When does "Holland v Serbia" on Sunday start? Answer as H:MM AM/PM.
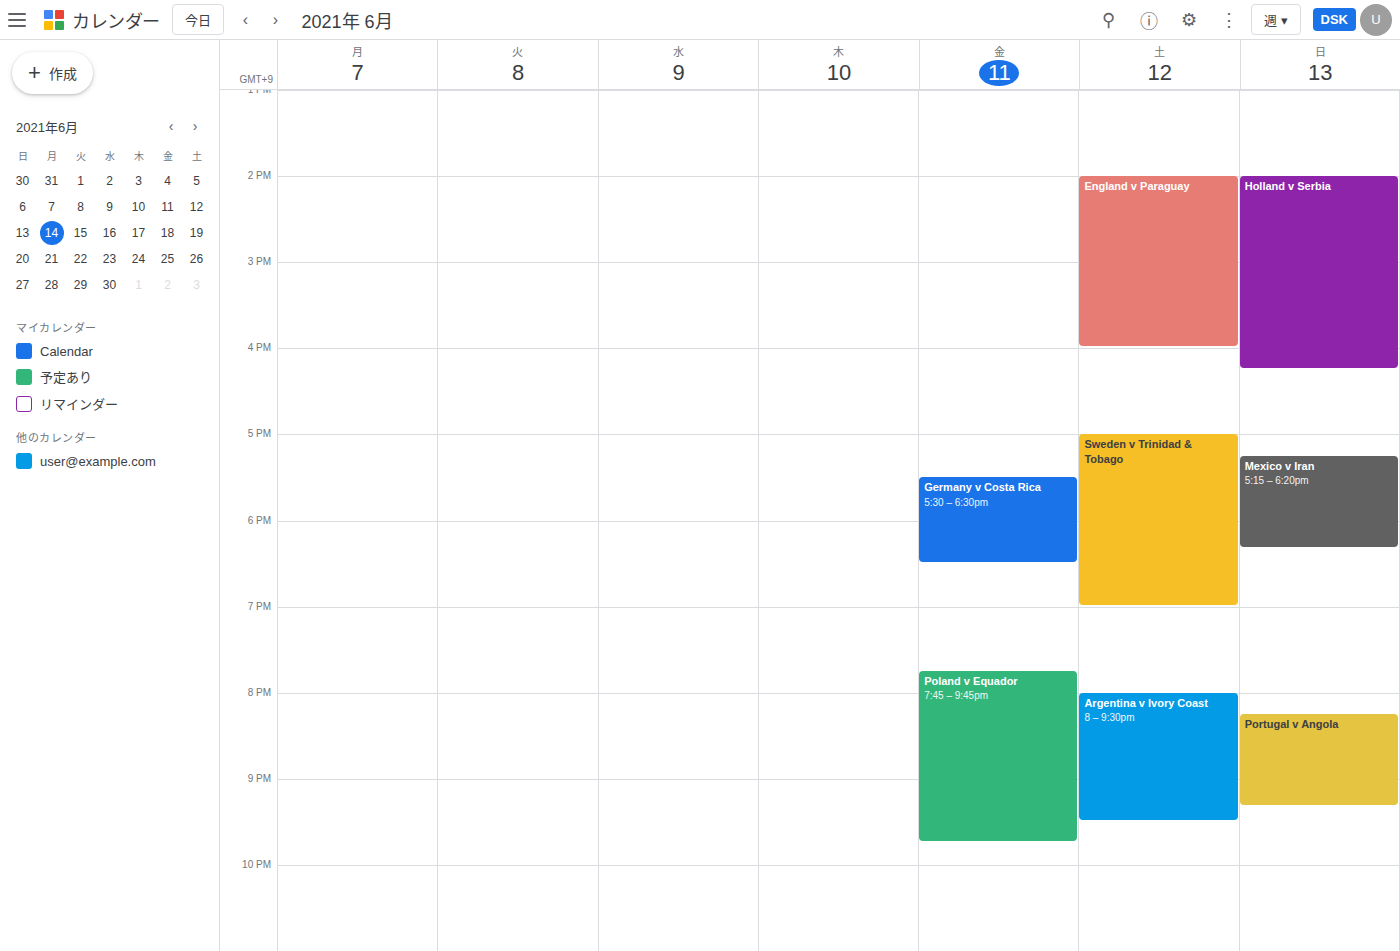
2:00 PM